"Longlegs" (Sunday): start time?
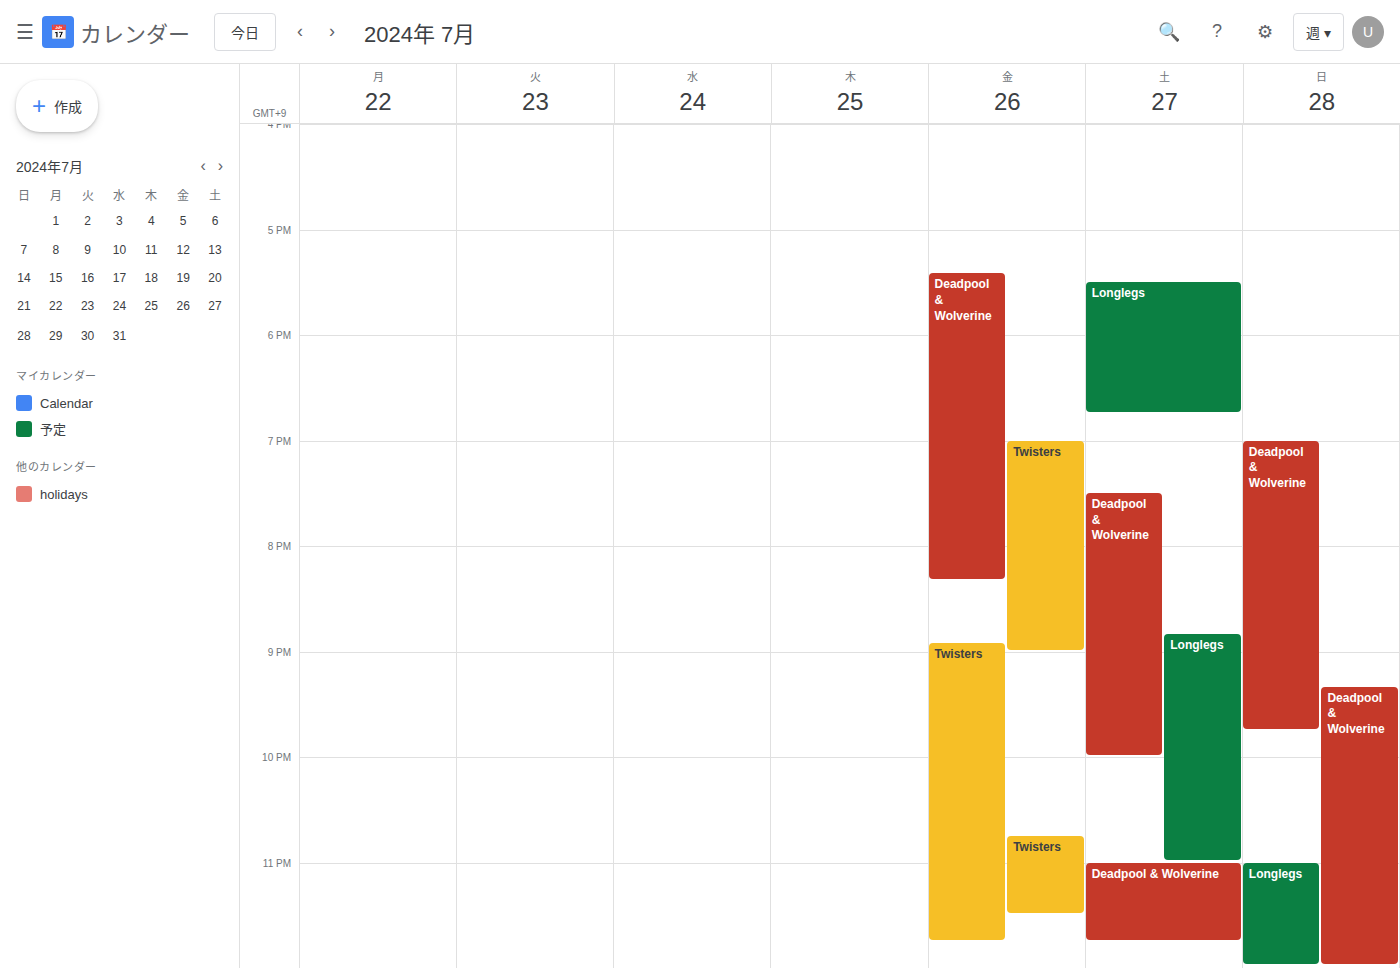
11:00 PM